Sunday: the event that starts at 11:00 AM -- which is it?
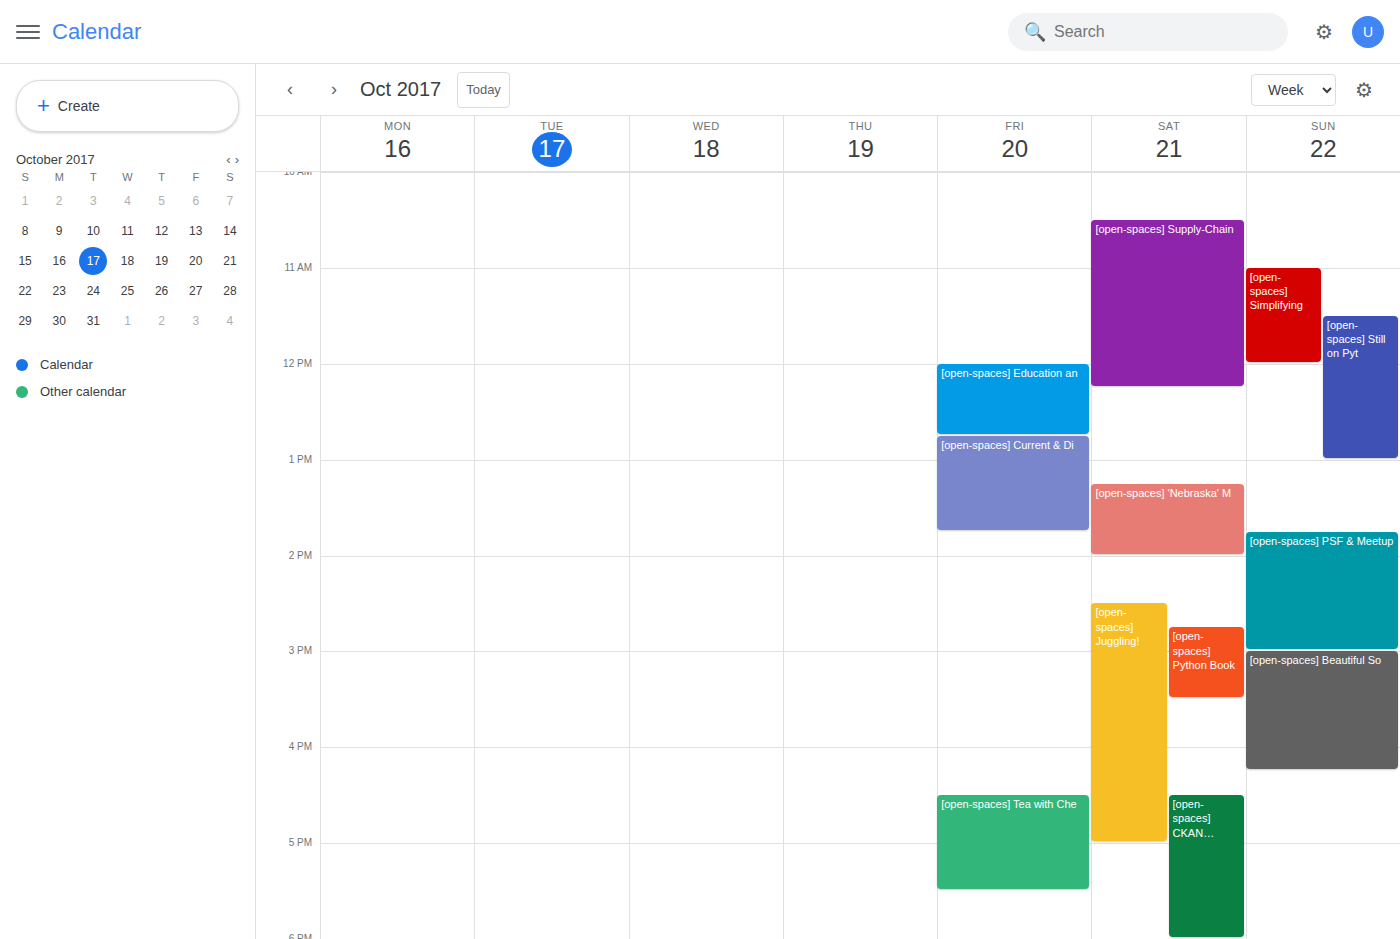
"[open-spaces] Simplifying"